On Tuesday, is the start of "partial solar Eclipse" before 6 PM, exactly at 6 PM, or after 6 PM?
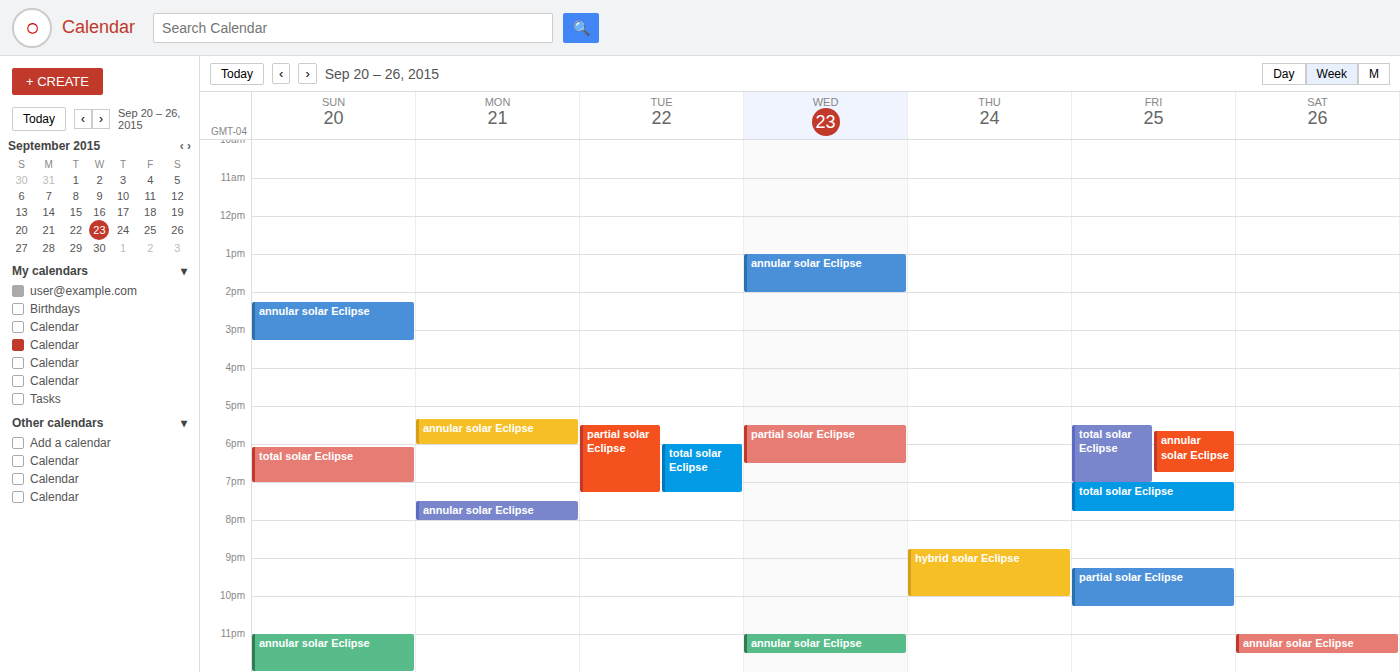
5:30 PM -- before 6 PM, 30 minutes above the 6 PM line.